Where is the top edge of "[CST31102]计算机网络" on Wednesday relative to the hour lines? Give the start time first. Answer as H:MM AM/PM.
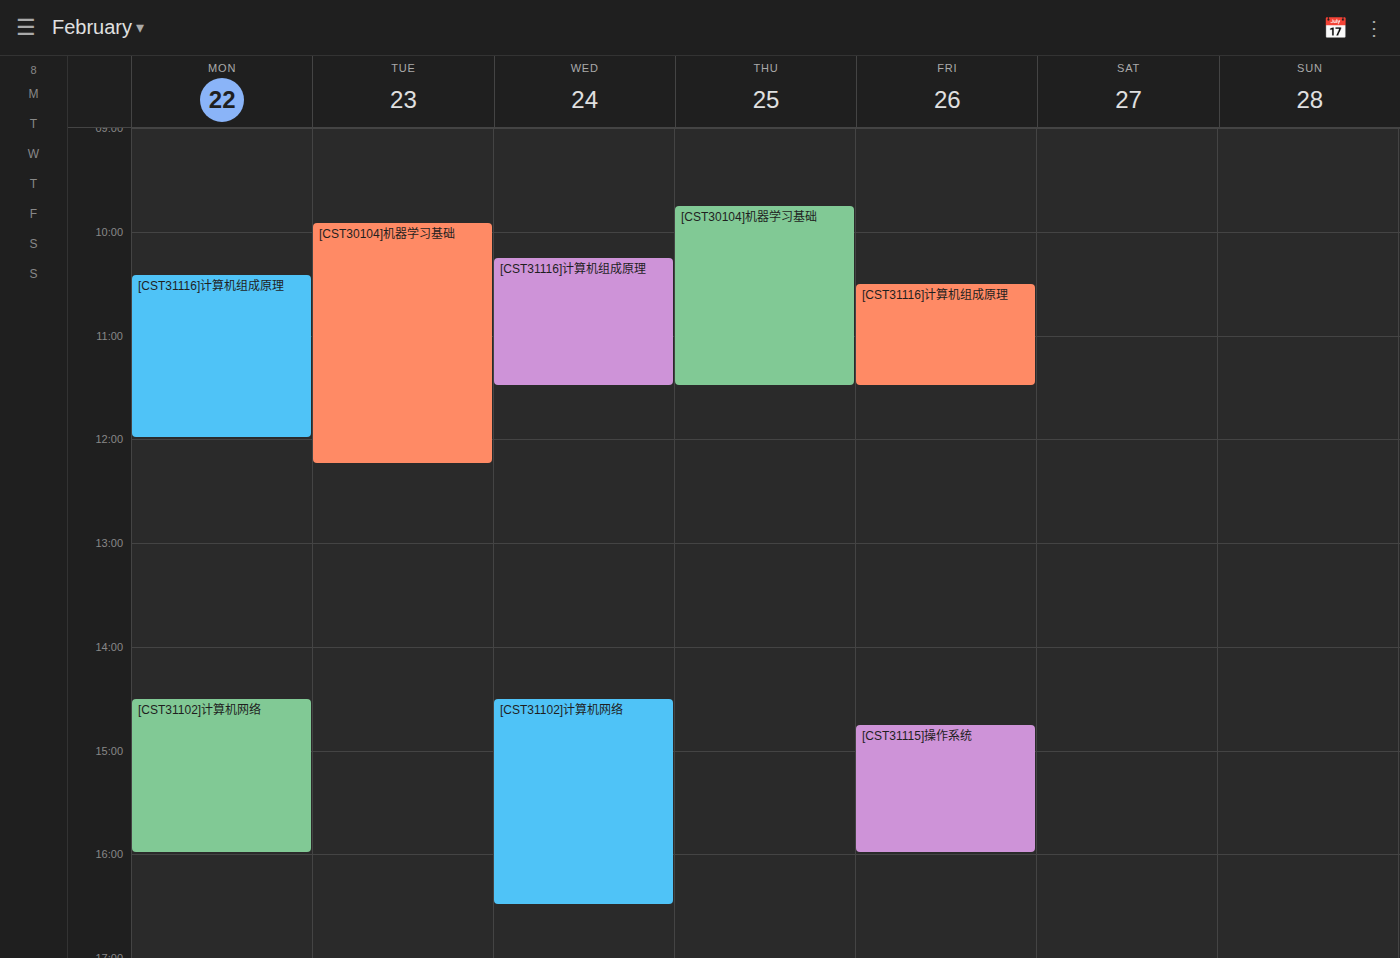
2:30 PM -- halfway between the 2 PM and 3 PM lines.